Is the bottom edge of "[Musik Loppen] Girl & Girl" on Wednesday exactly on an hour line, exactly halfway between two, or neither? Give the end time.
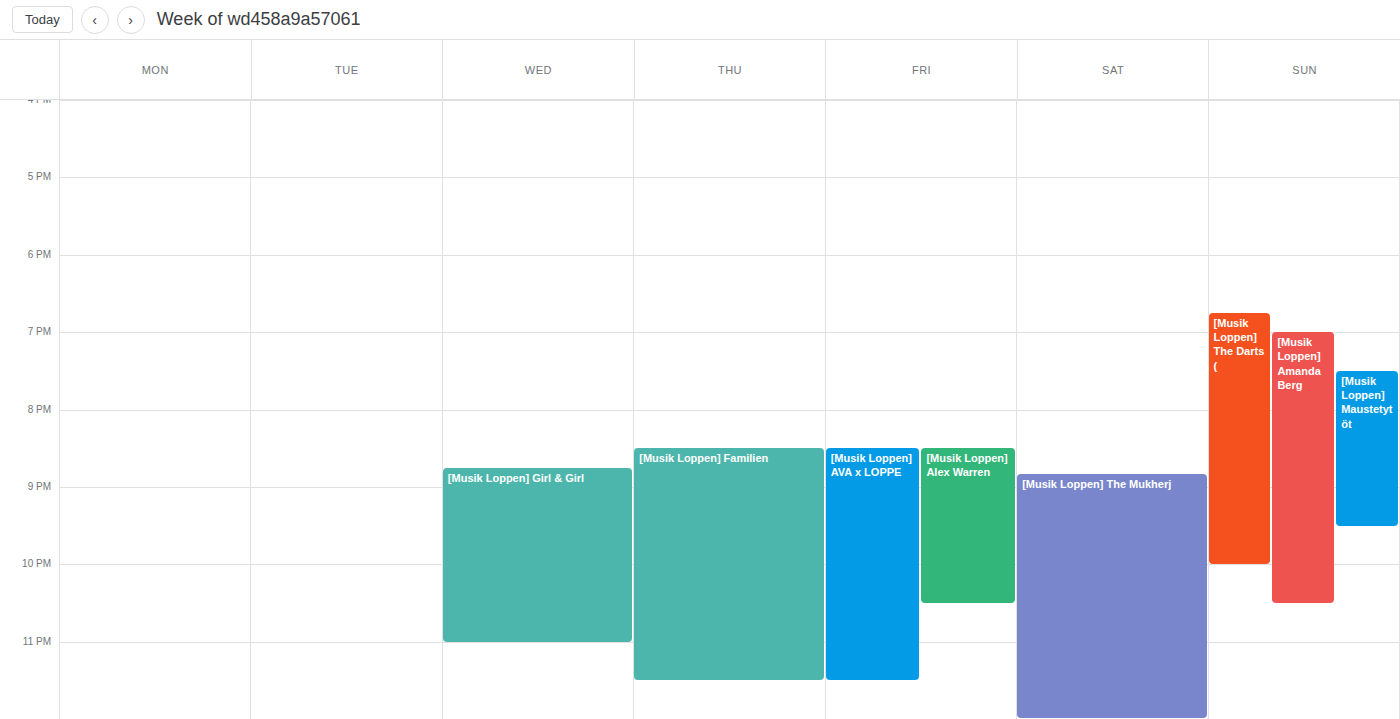
11:00 PM -- exactly on the 11 PM line.